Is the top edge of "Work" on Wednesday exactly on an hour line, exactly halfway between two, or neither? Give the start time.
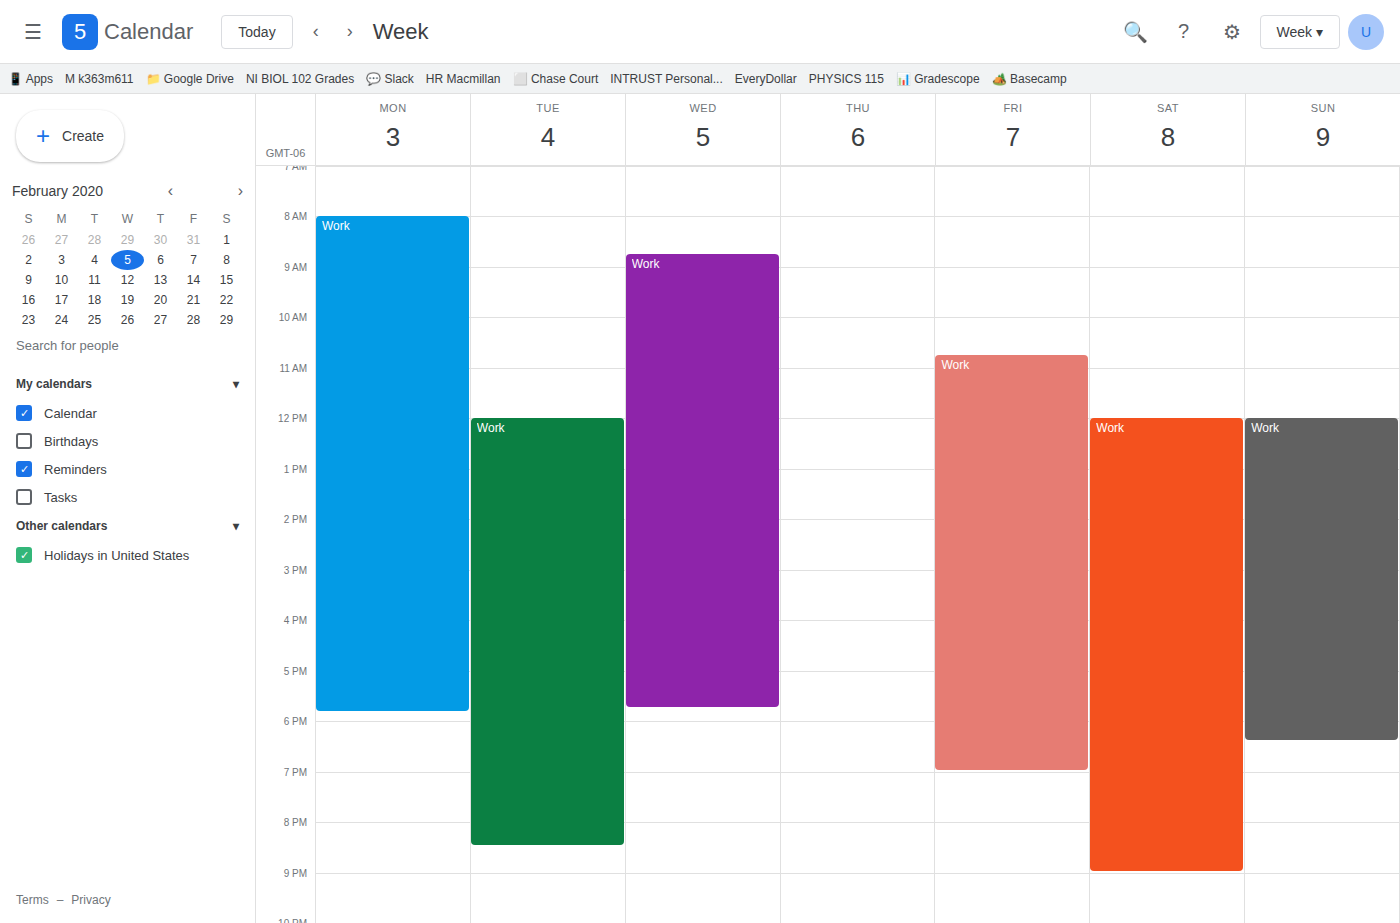
8:45 AM -- neither: three quarters of the way from the 8 AM line to the 9 AM line.